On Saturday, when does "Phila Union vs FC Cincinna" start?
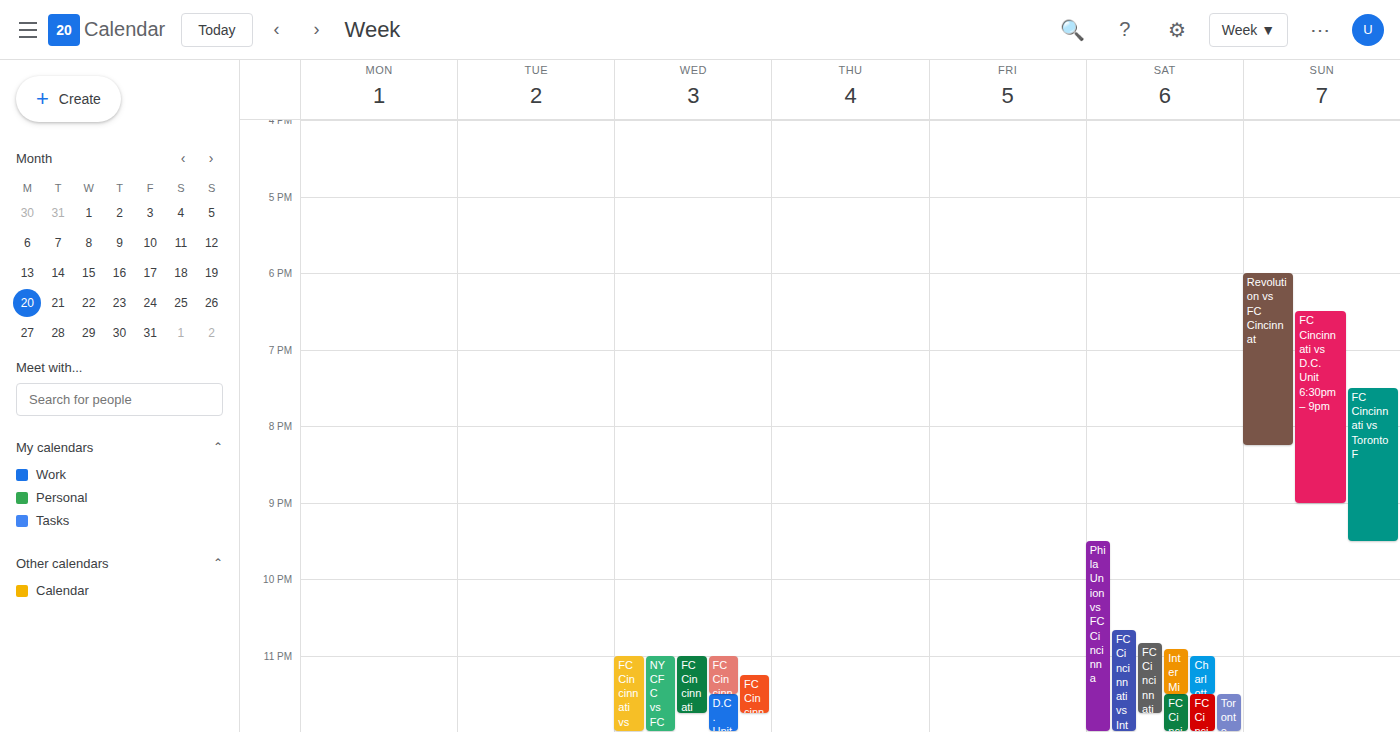
9:30 PM